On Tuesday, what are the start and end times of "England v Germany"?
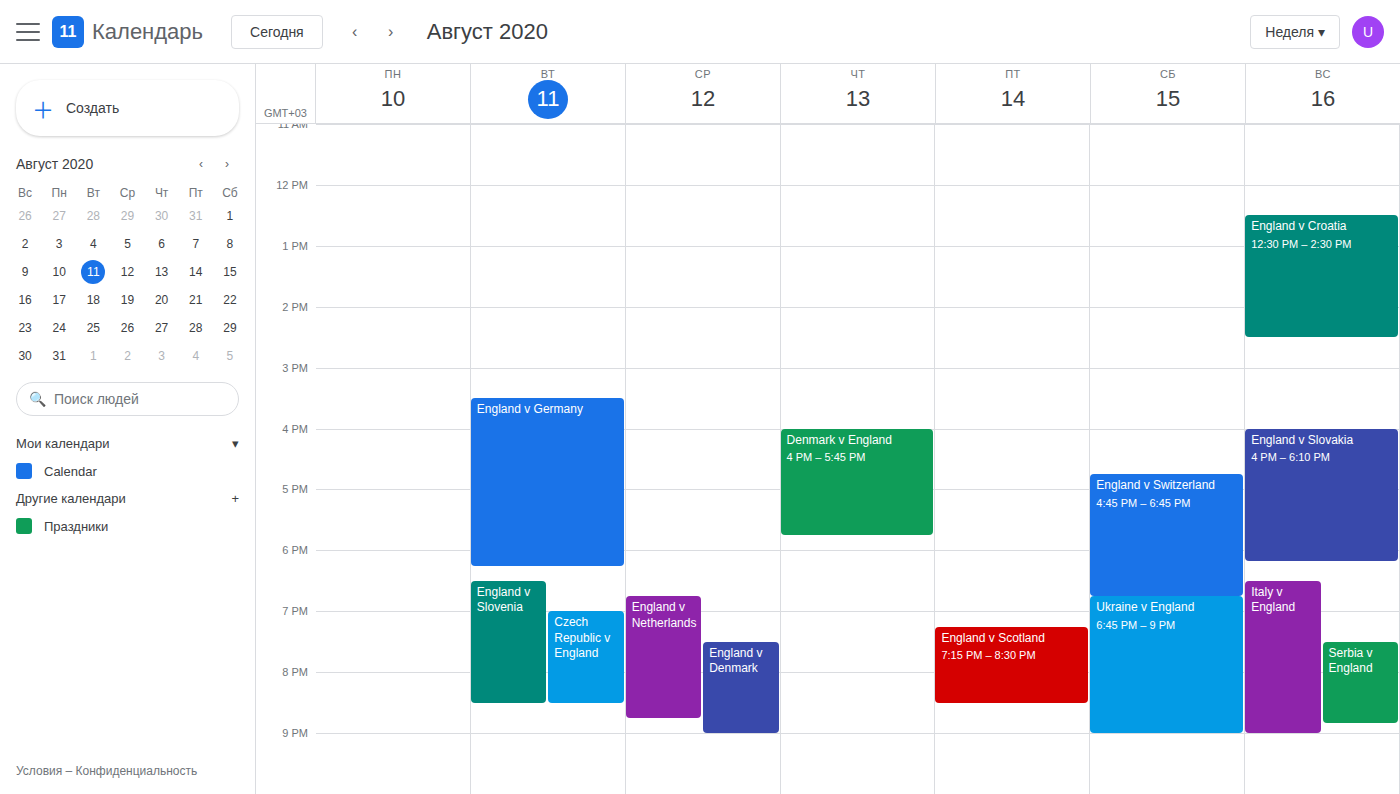
3:30 PM to 6:15 PM